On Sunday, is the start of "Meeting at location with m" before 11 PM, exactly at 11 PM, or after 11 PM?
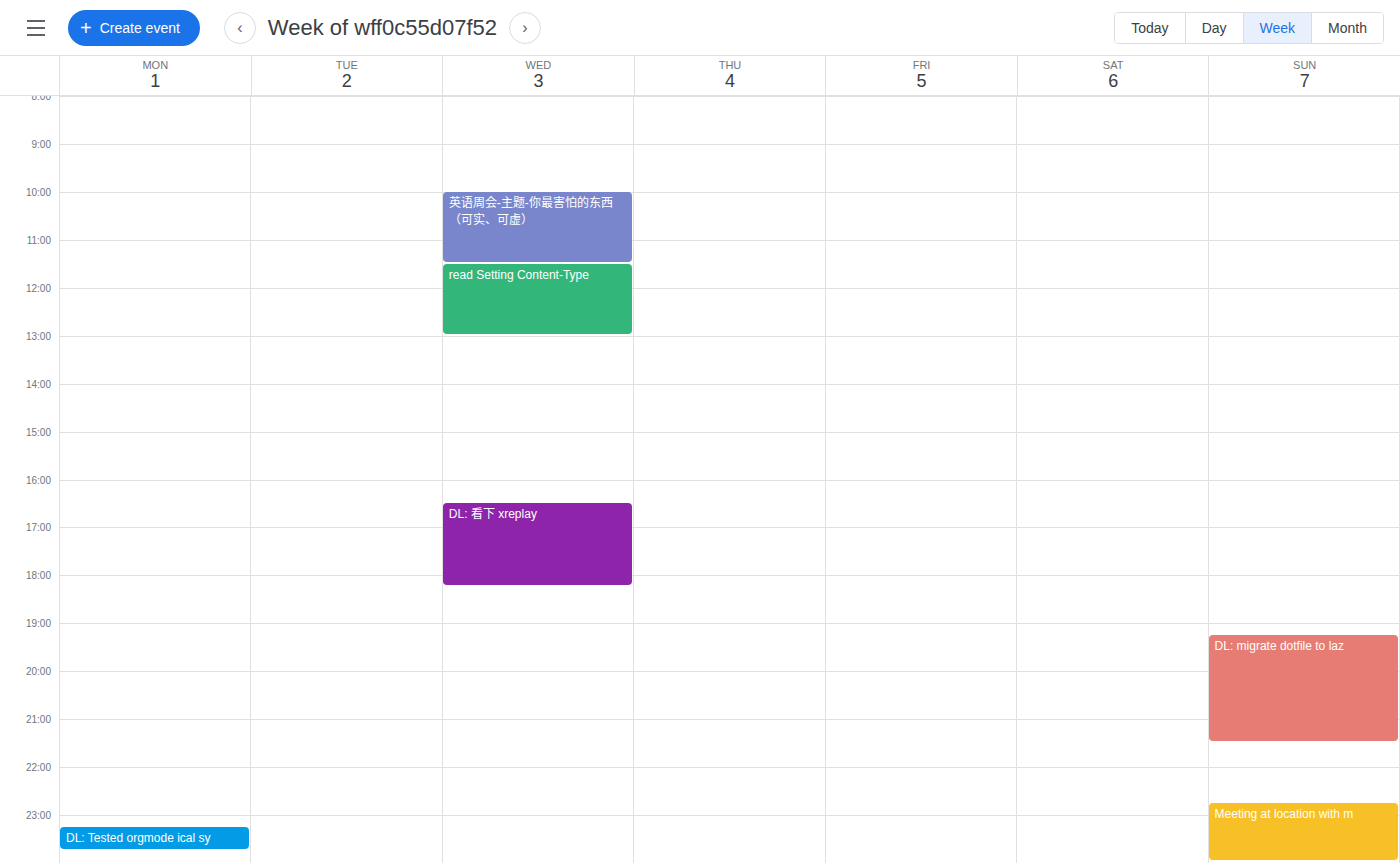
10:45 PM -- before 11 PM, 15 minutes above the 11 PM line.